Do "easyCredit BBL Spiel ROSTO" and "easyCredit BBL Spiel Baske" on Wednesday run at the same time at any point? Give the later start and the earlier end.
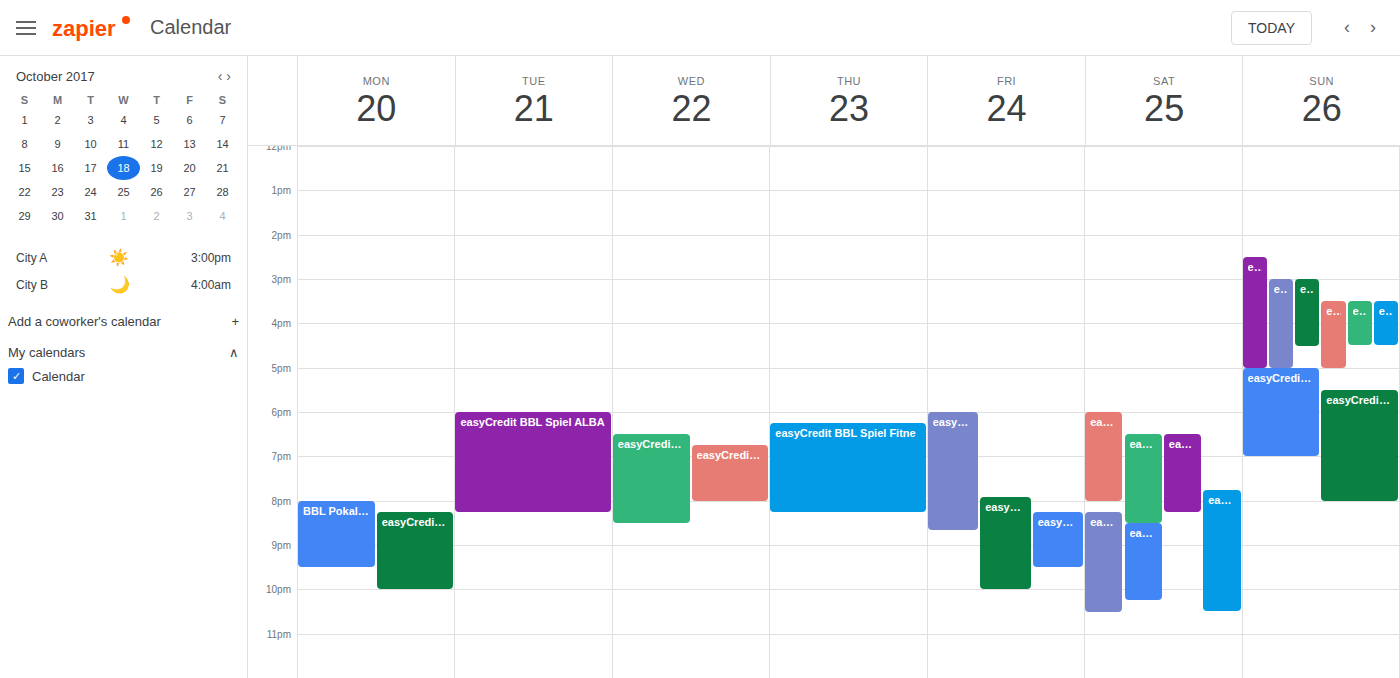
"easyCredit BBL Spiel Baske" runs 6:45 PM to 8:00 PM, inside "easyCredit BBL Spiel ROSTO" -- they overlap.